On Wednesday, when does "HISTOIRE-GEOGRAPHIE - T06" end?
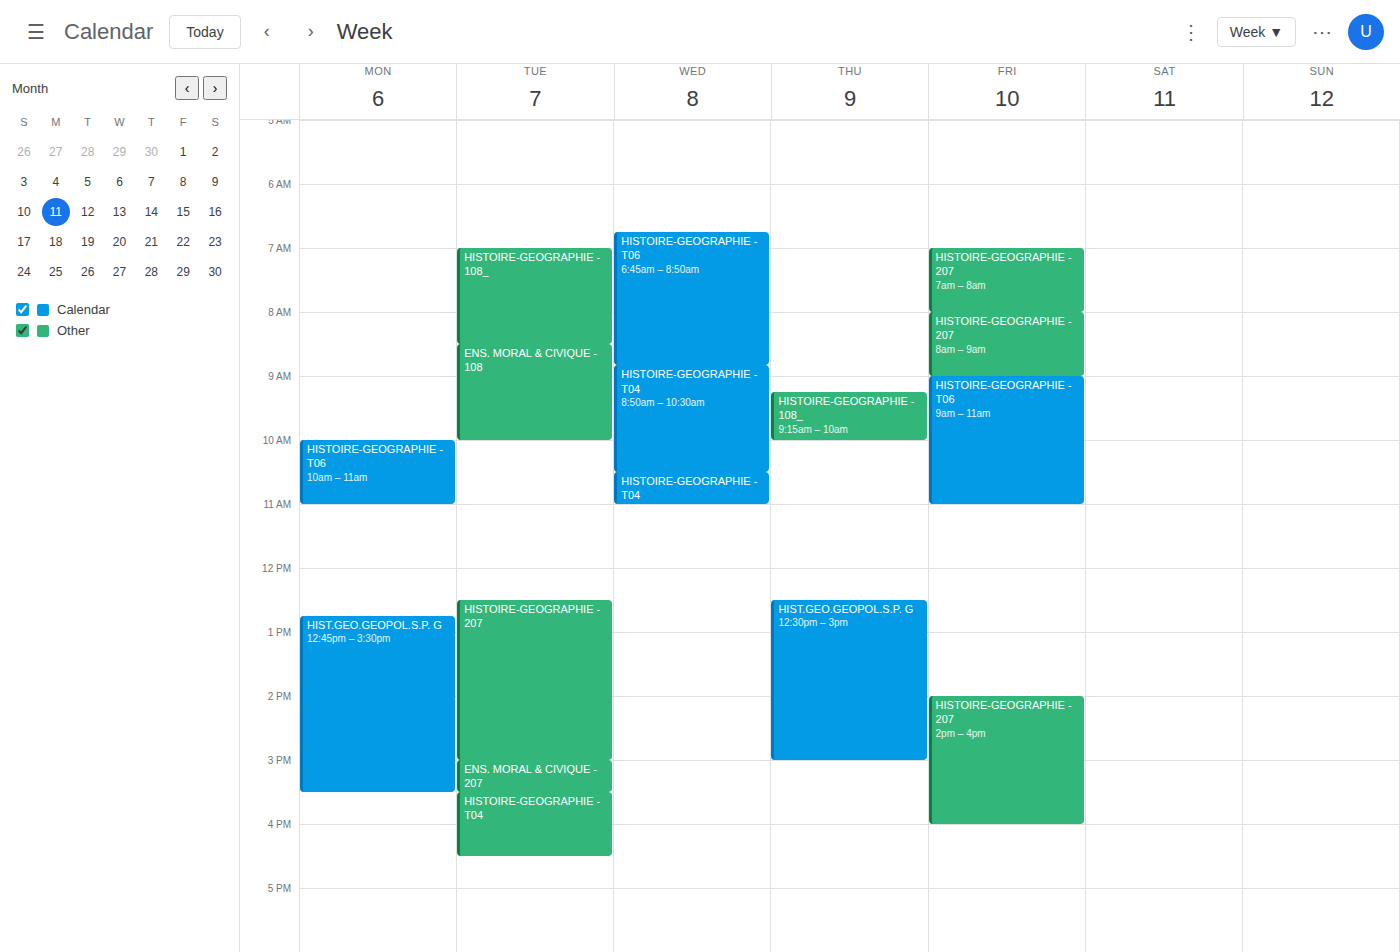
8:50 AM